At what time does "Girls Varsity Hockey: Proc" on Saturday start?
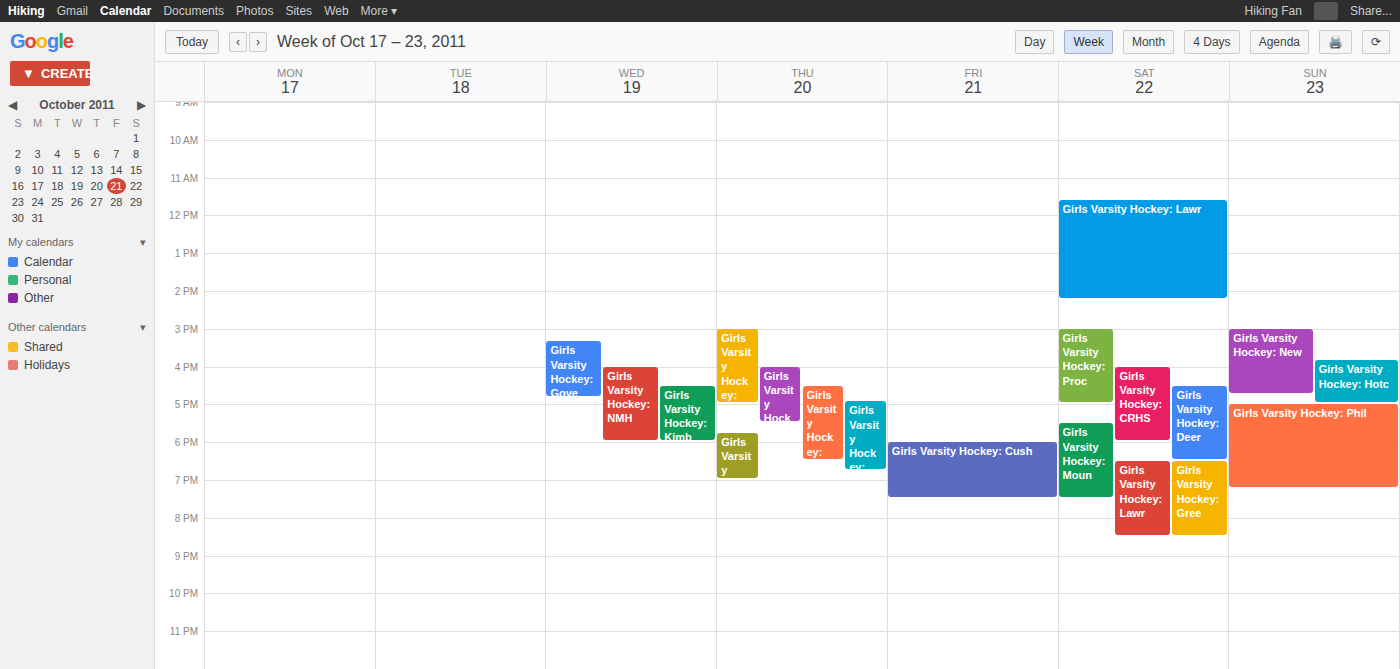
3:00 PM